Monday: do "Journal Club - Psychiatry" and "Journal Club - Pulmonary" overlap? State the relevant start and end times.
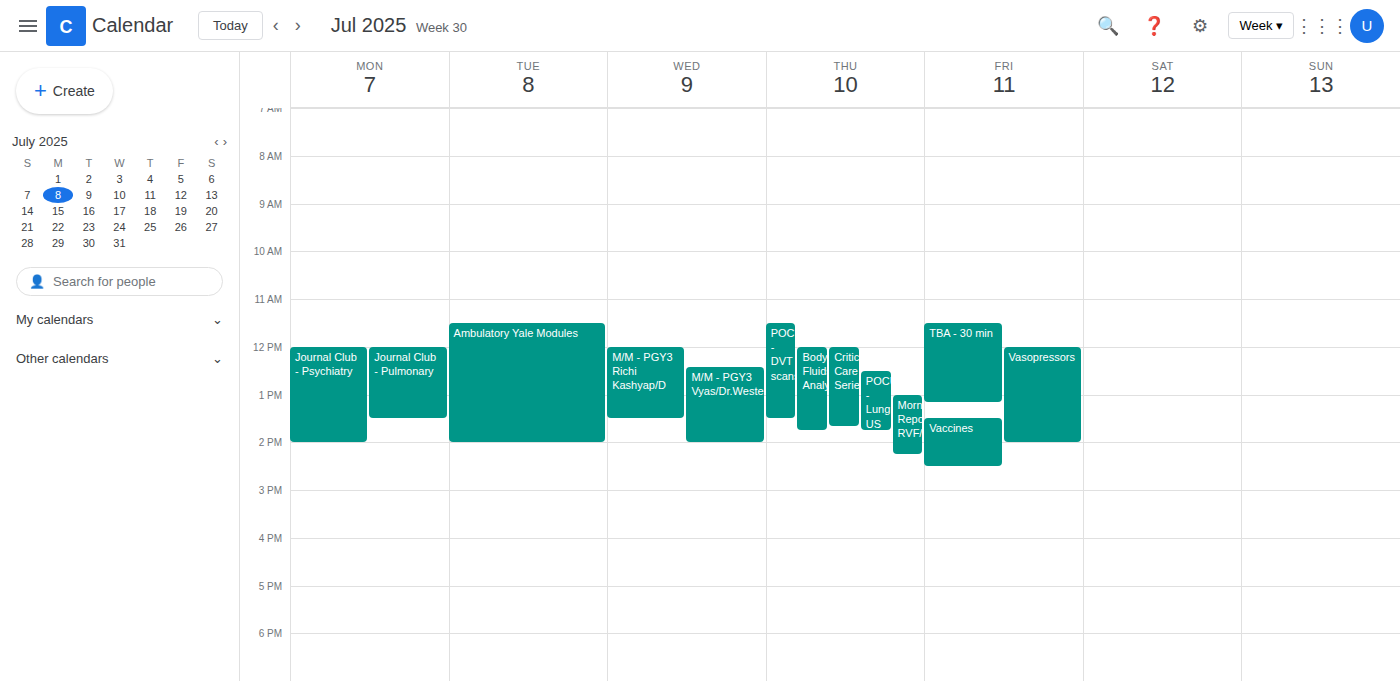
"Journal Club - Psychiatry" starts at 12:00 PM, before "Journal Club - Pulmonary" ends at 1:30 PM -- they overlap.